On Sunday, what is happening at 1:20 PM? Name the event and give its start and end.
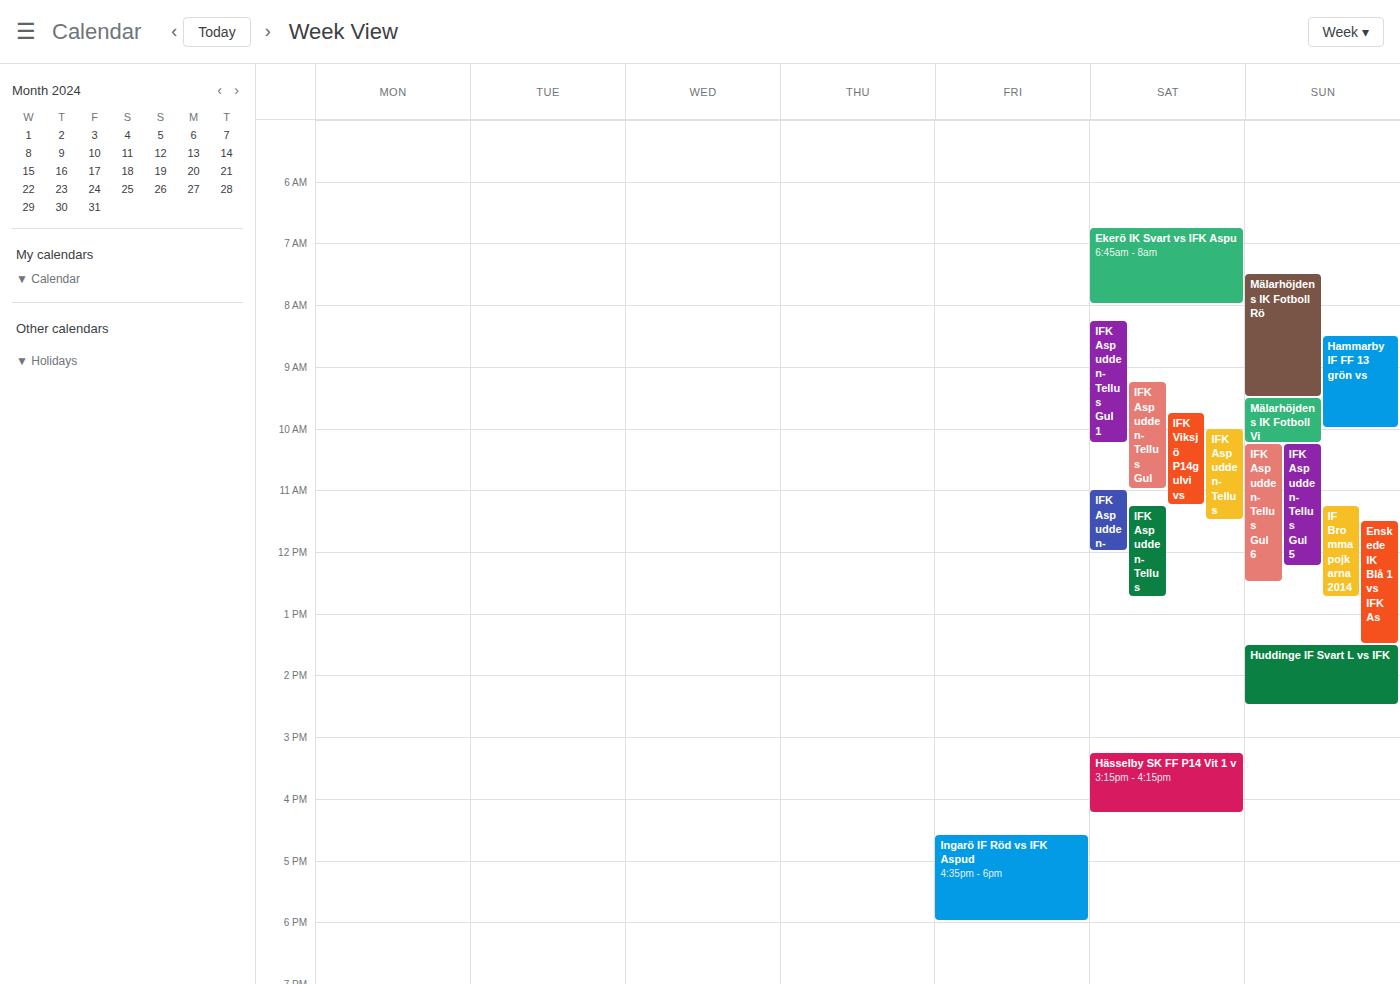
"Enskede IK Blå 1 vs IFK As", 11:30 AM to 1:30 PM